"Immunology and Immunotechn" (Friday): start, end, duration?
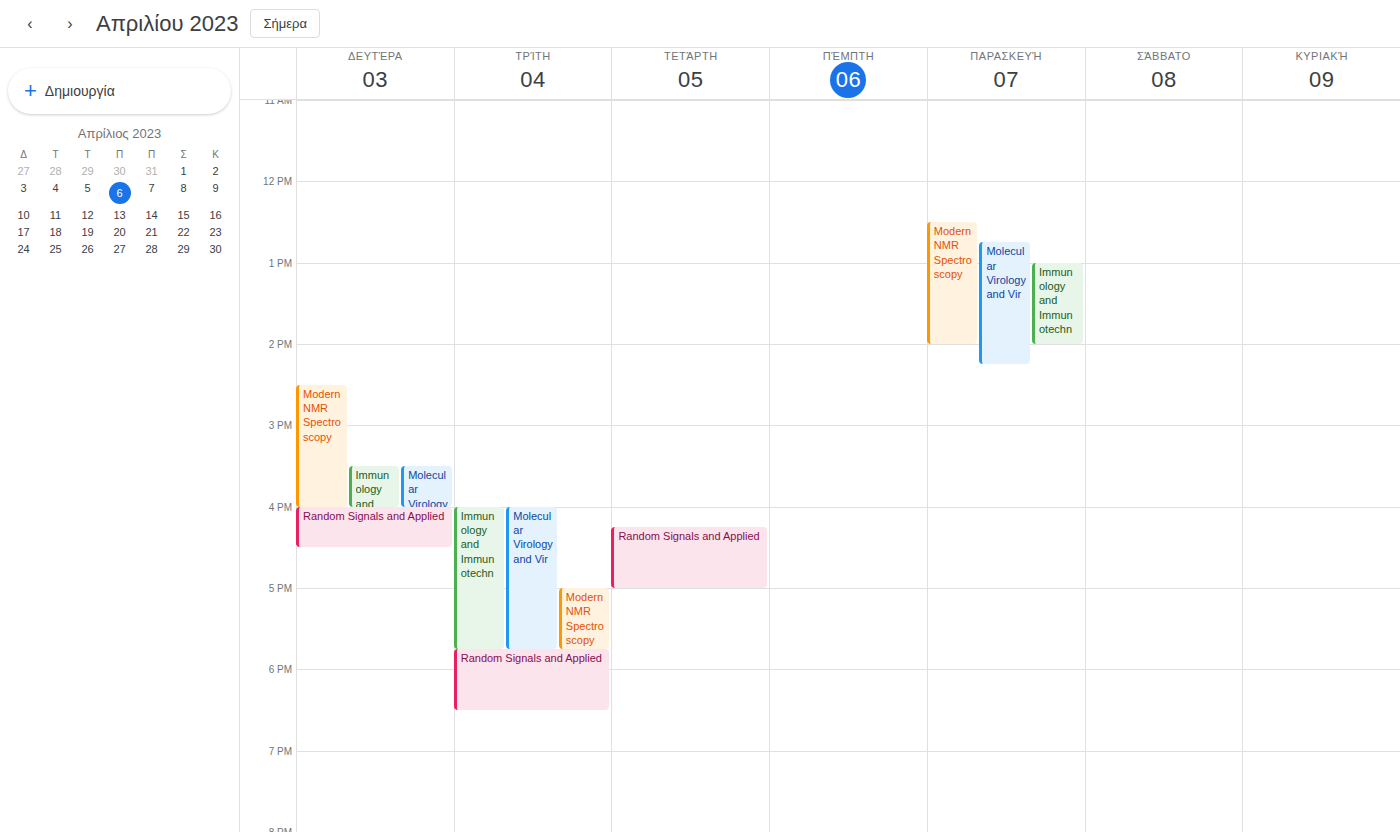
1:00 PM to 2:00 PM, 1 hour